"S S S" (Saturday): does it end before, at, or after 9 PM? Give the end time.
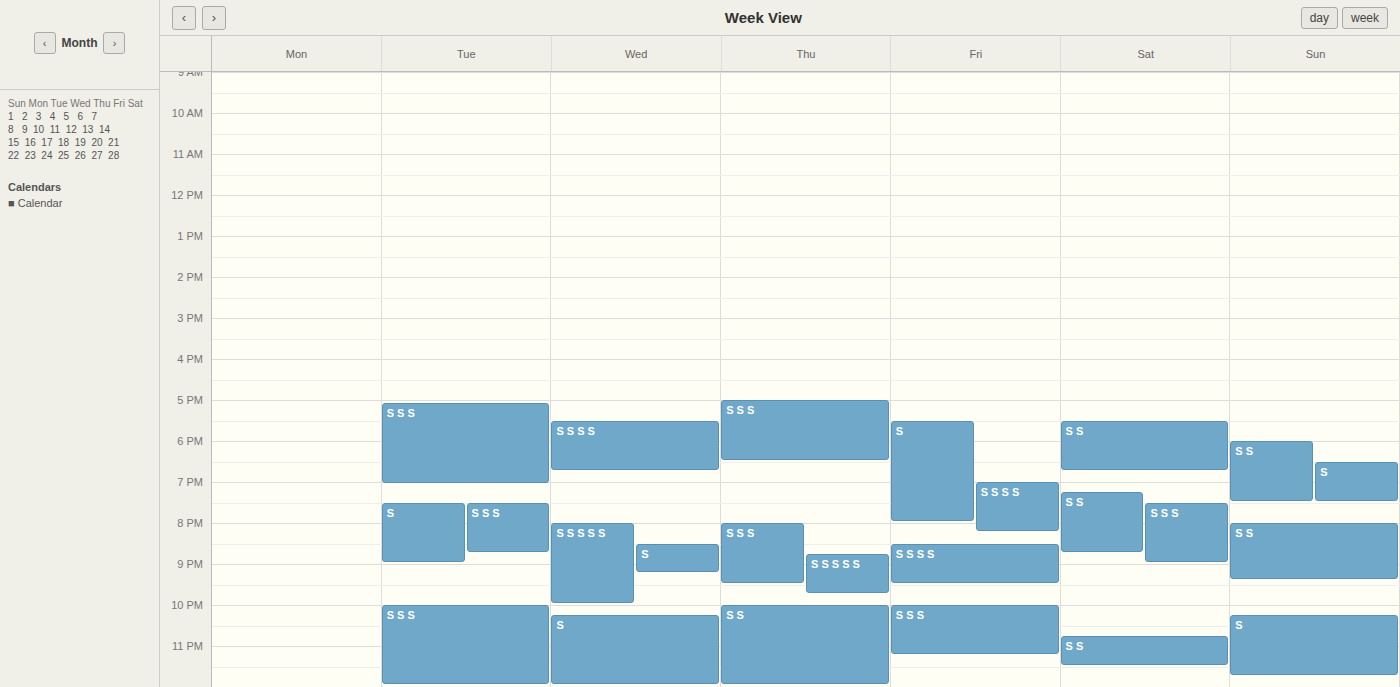
9:00 PM -- exactly at 9 PM, on the 9 PM line.